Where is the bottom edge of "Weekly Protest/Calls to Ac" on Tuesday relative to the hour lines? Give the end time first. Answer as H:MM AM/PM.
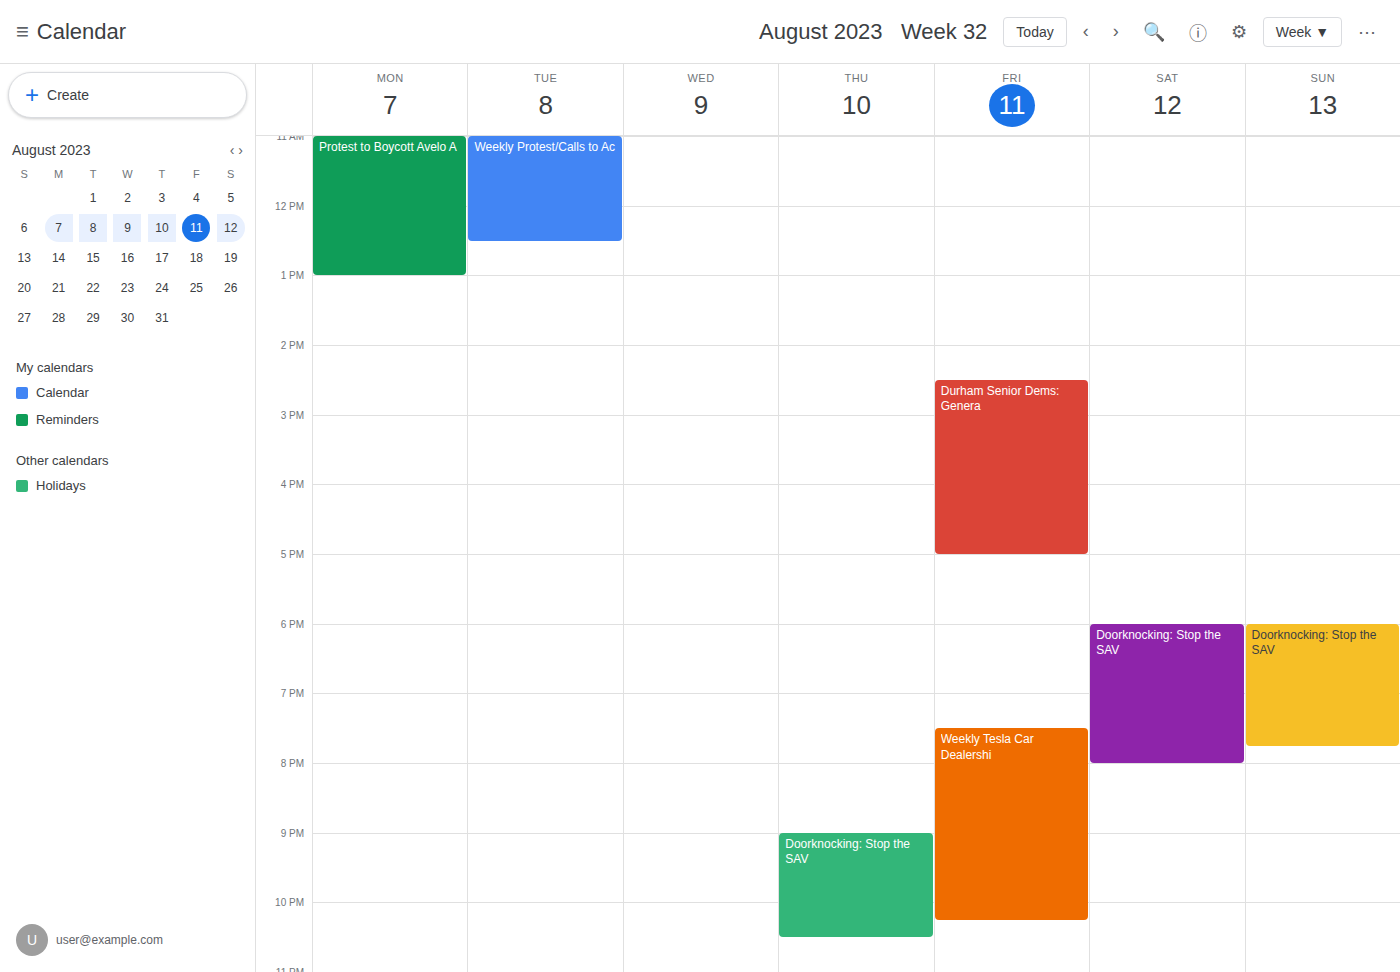
12:30 PM -- halfway between the 12 PM and 1 PM lines.